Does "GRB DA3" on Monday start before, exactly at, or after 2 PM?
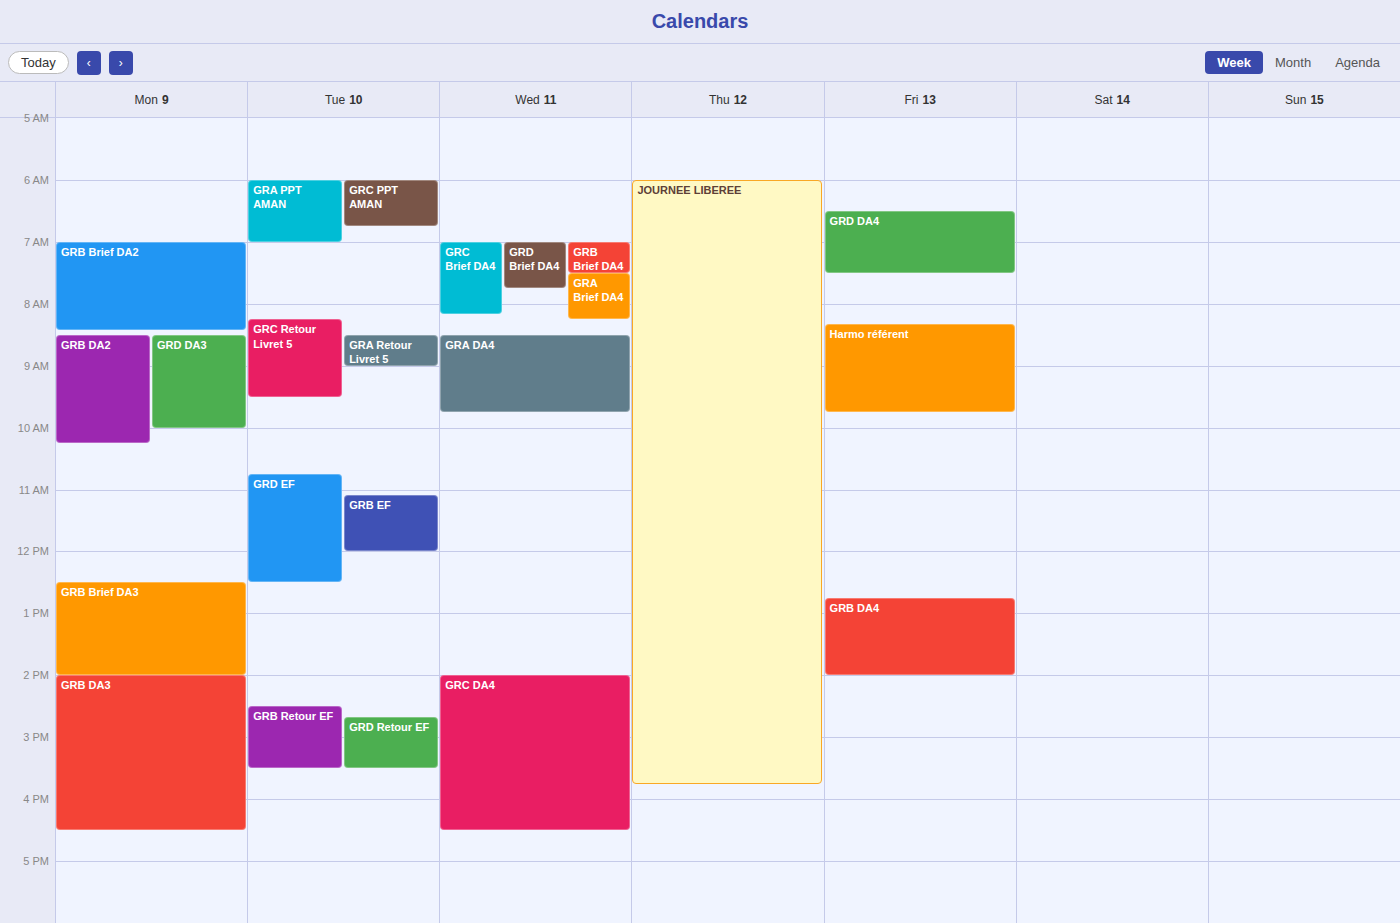
2:00 PM -- exactly at 2 PM, on the 2 PM line.